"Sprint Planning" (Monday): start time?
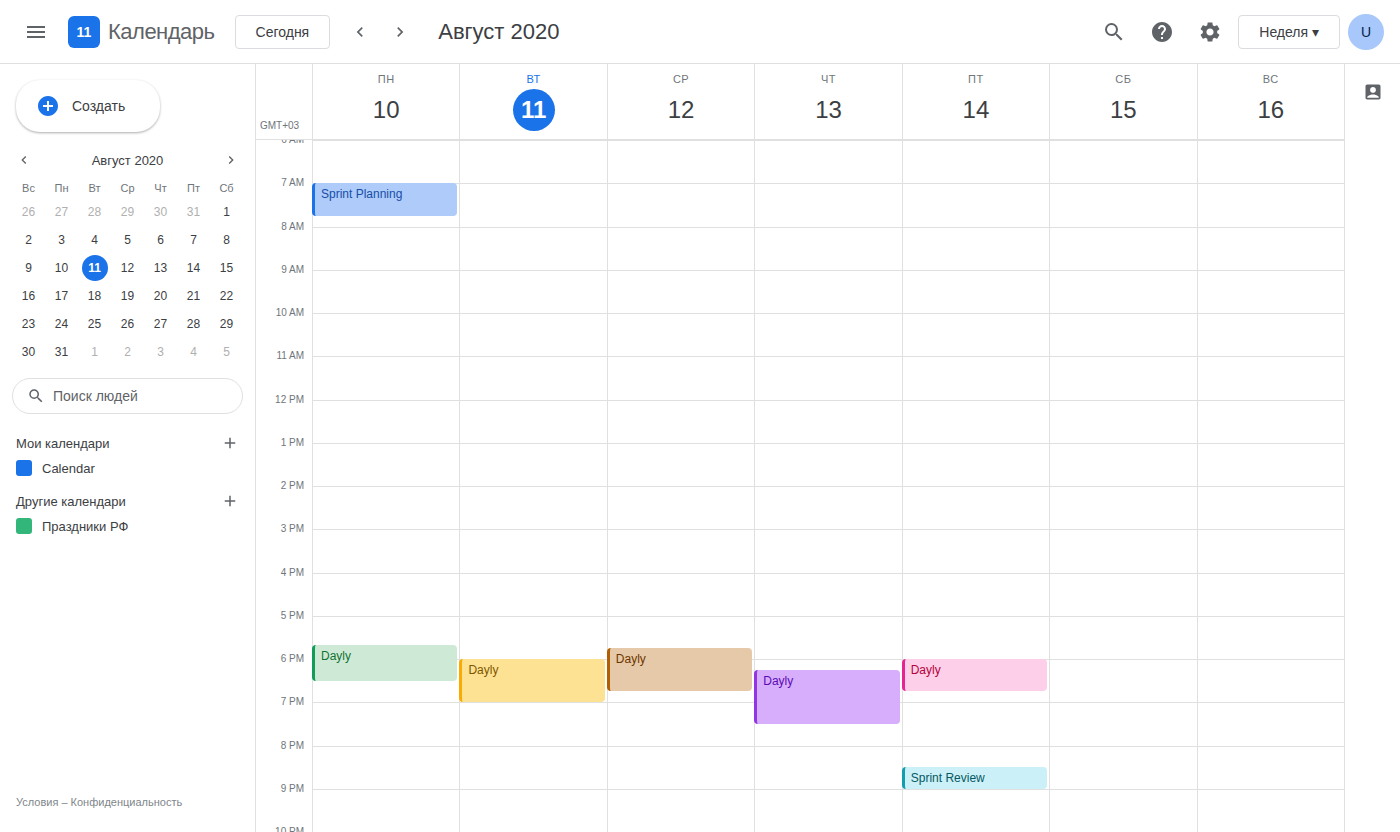
7:00 AM